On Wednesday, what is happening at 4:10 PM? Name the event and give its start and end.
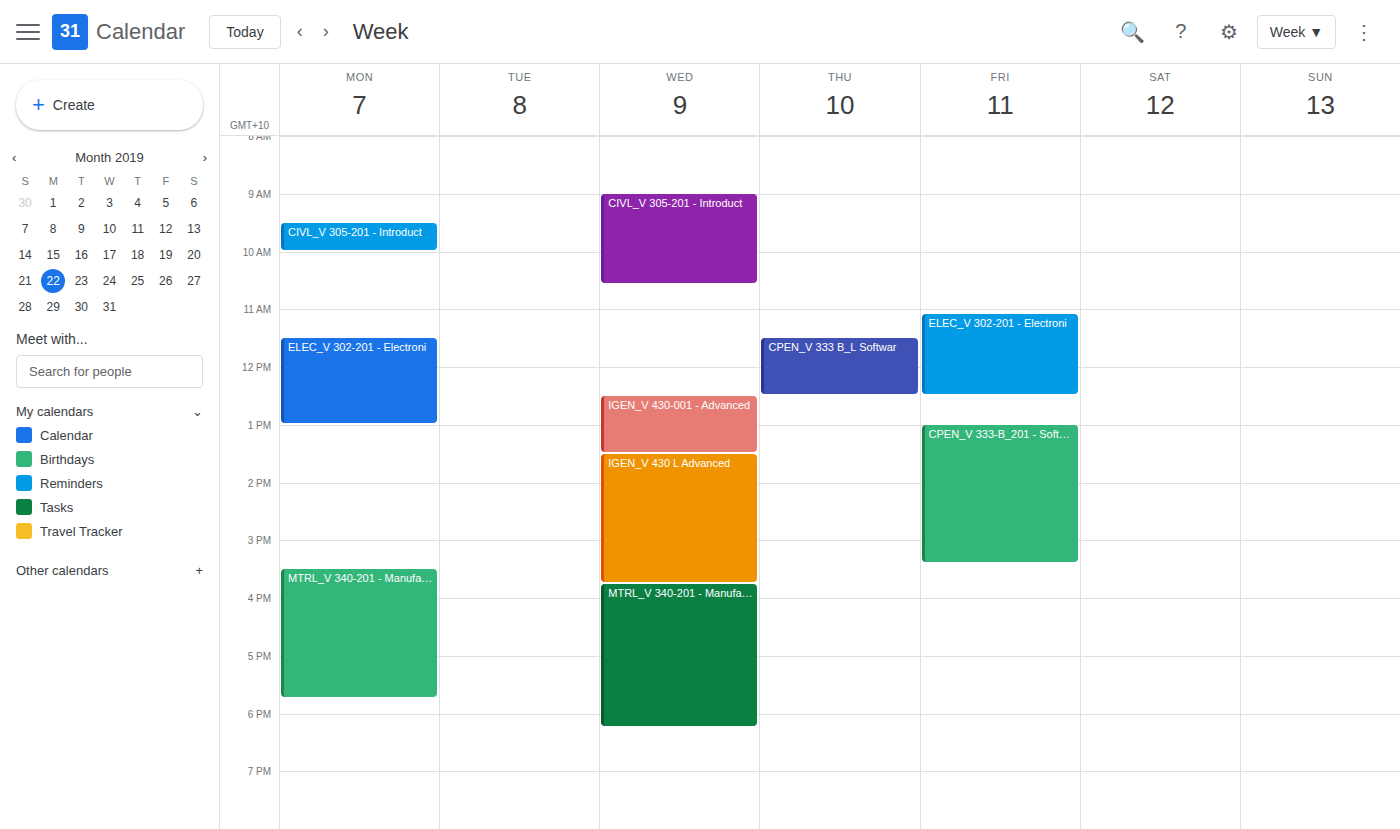
"MTRL_V 340-201 - Manufactu", 3:45 PM to 6:15 PM